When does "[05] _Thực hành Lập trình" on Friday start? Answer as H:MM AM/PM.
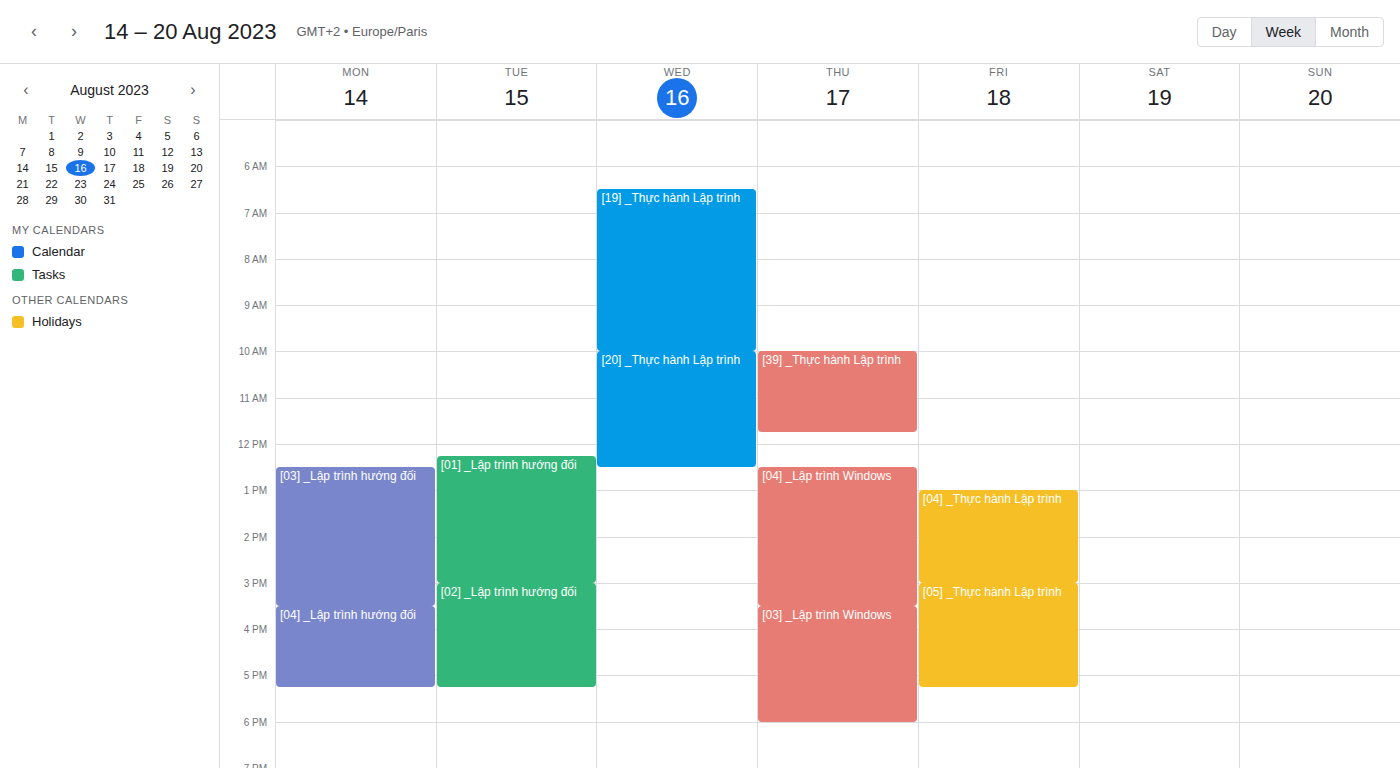
3:00 PM